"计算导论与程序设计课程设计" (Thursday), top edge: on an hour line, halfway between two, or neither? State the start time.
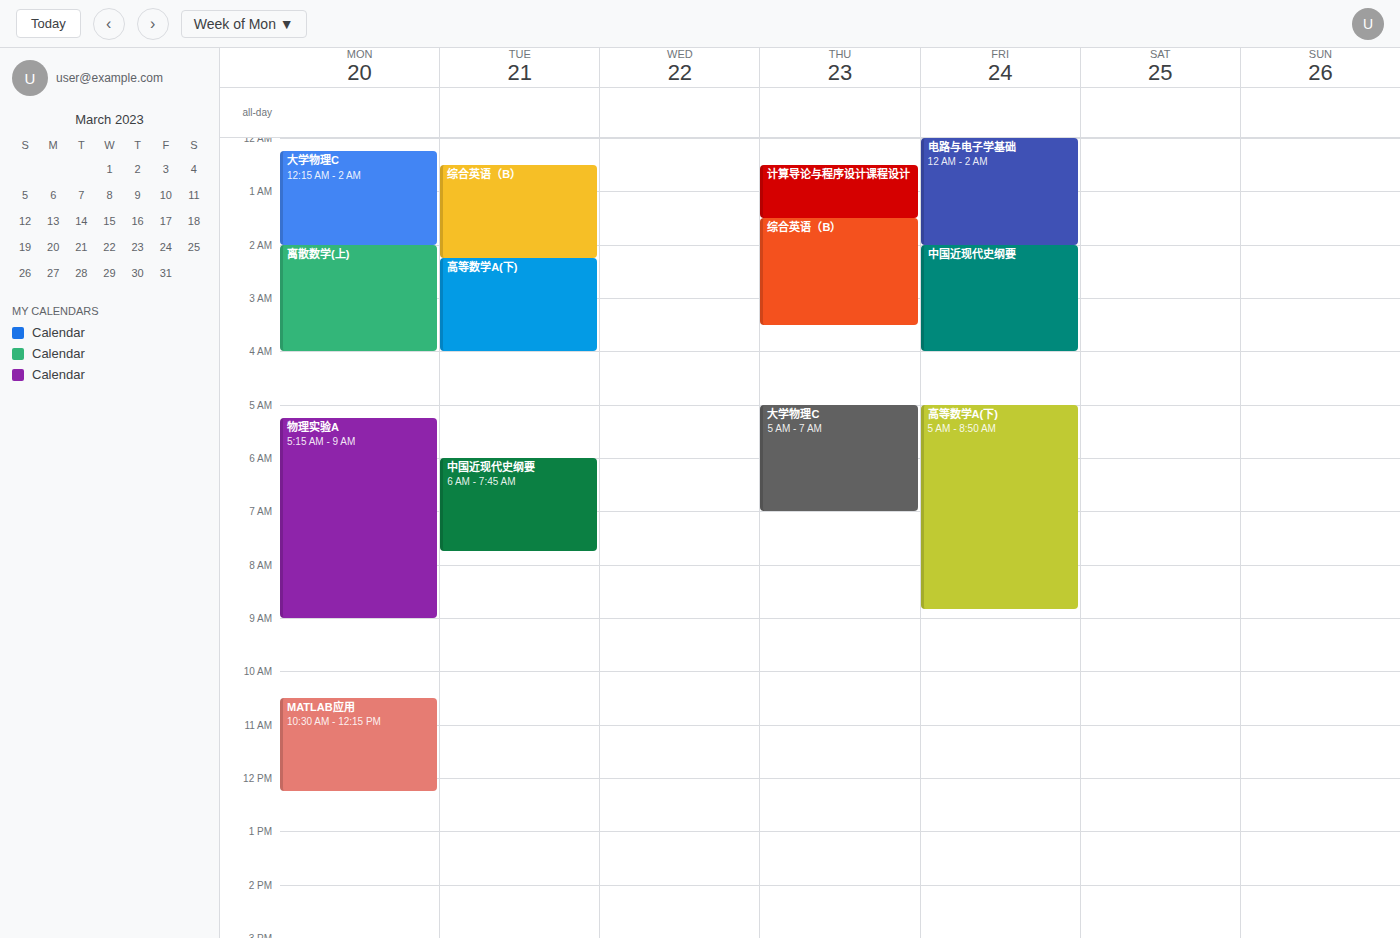
00:30 -- halfway between the 00:00 and 01:00 lines.